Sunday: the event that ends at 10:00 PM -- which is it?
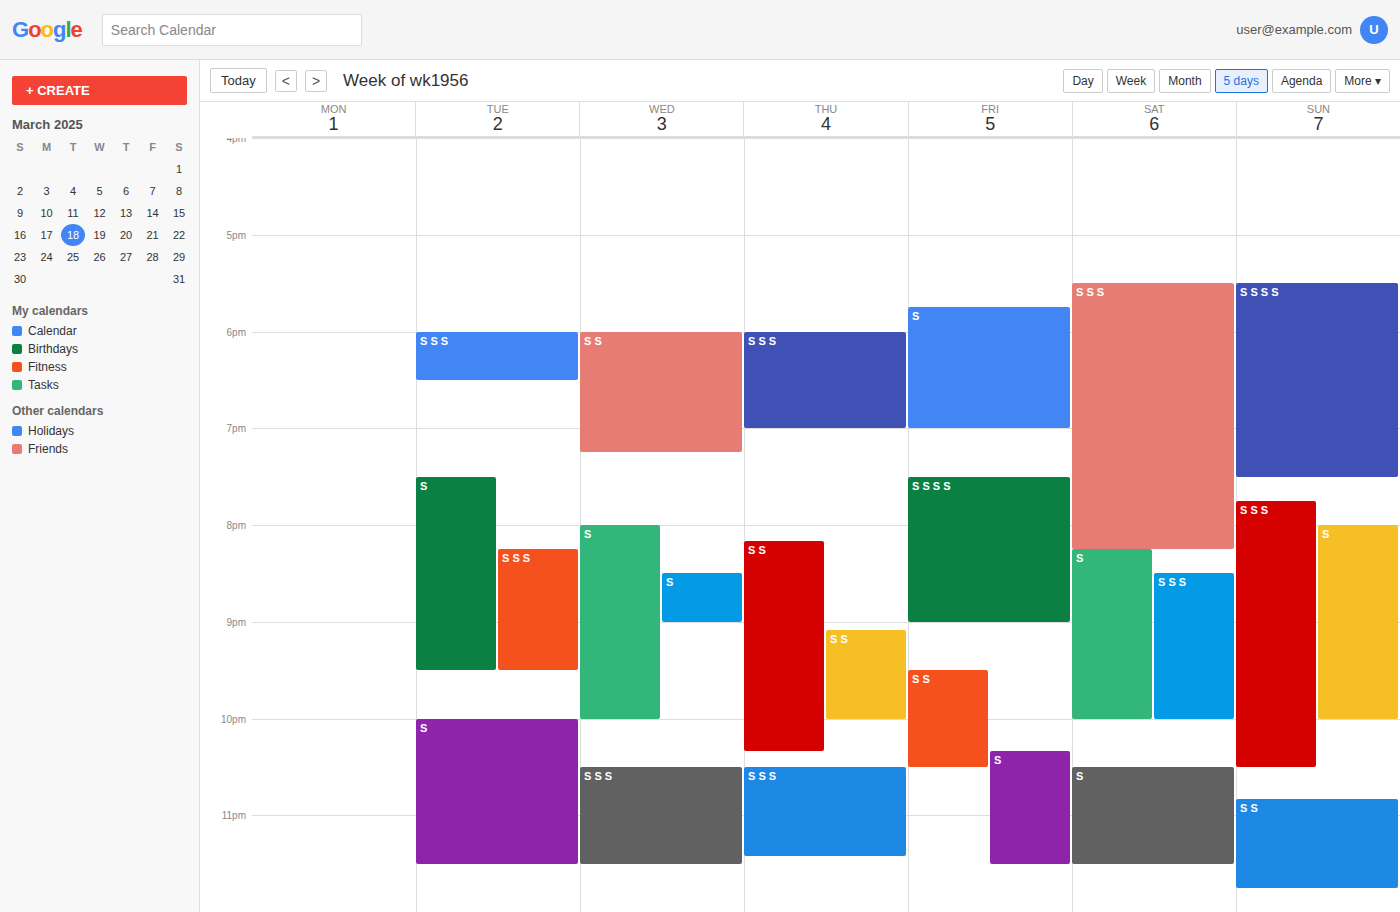
"S"